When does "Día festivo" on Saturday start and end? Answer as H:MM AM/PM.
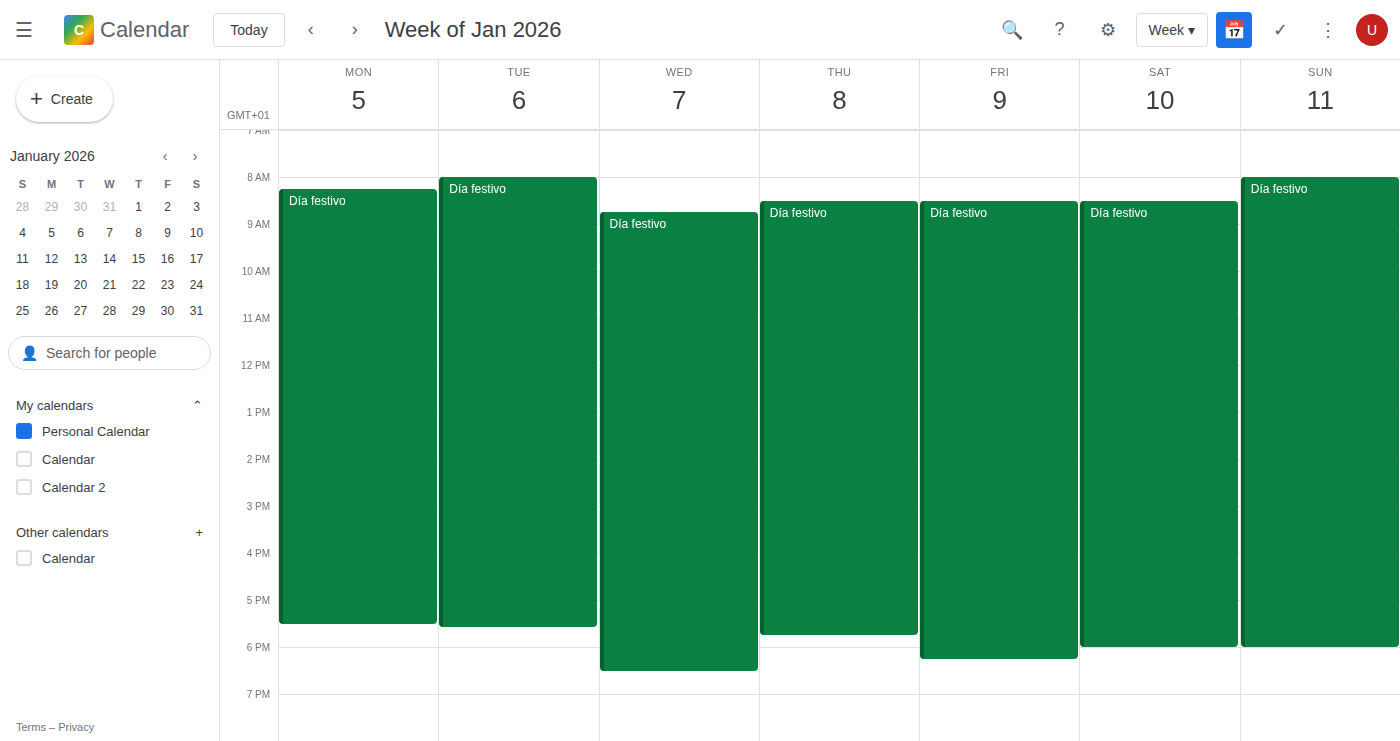
8:30 AM to 6:00 PM